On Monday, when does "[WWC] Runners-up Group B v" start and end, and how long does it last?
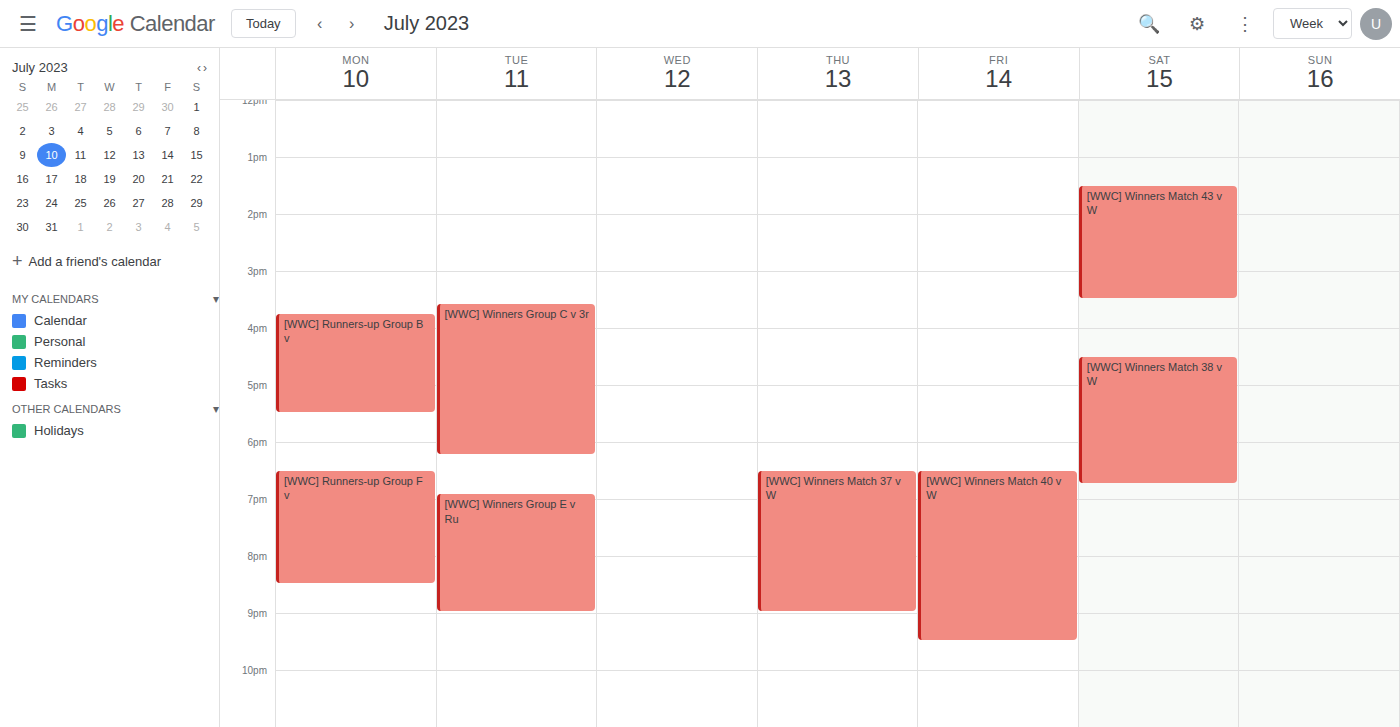
3:45 PM to 5:30 PM, 1 hour 45 minutes